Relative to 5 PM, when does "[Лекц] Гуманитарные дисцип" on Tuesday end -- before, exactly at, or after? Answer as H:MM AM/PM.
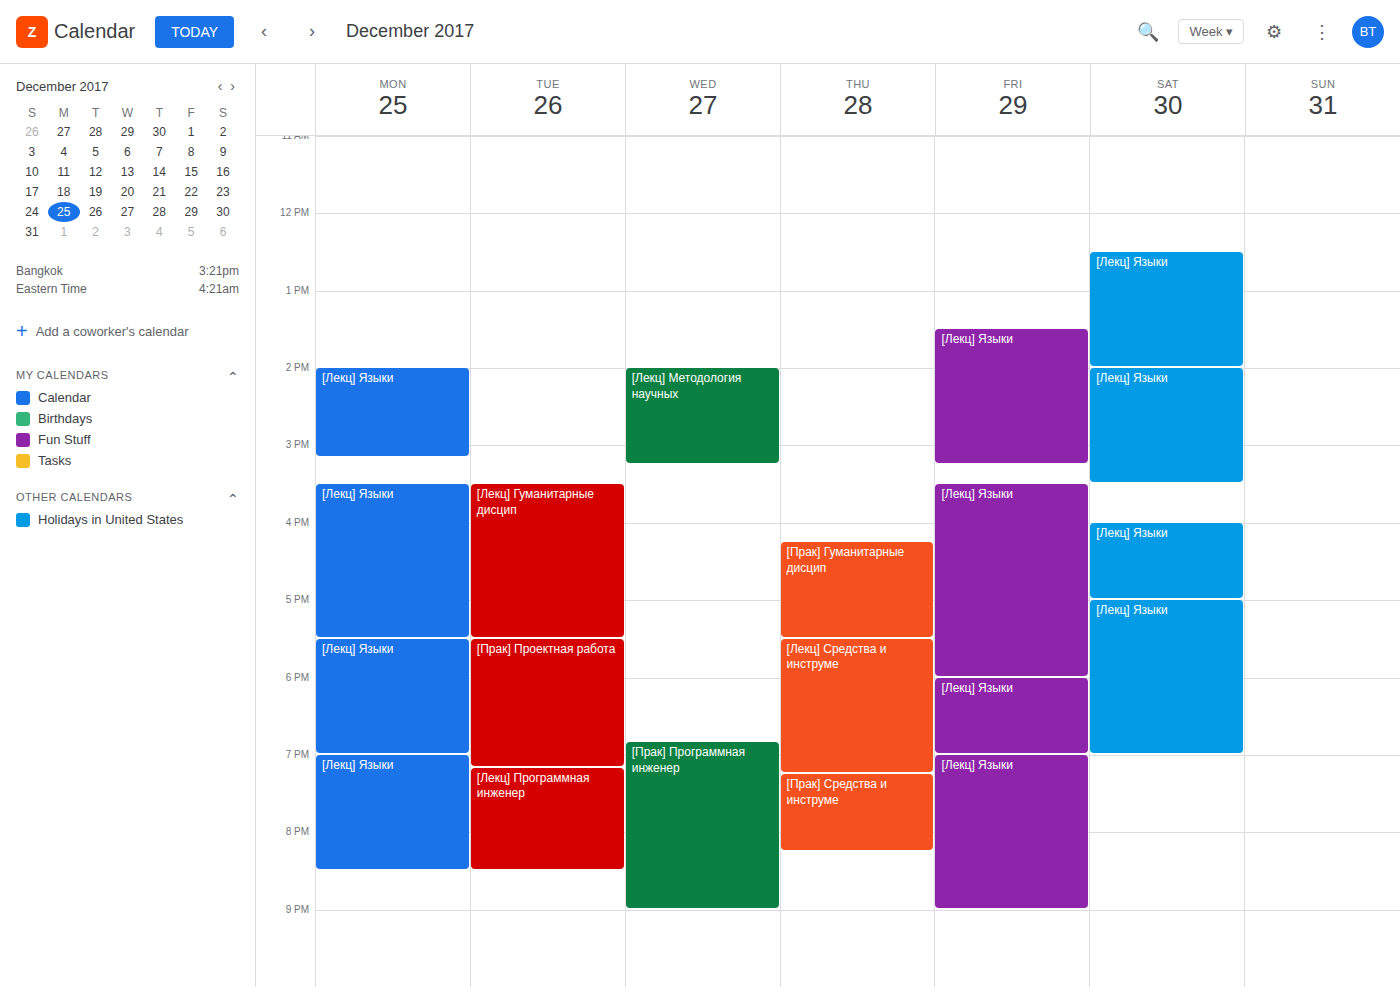
5:30 PM -- after 5 PM, 30 minutes below the 5 PM line.